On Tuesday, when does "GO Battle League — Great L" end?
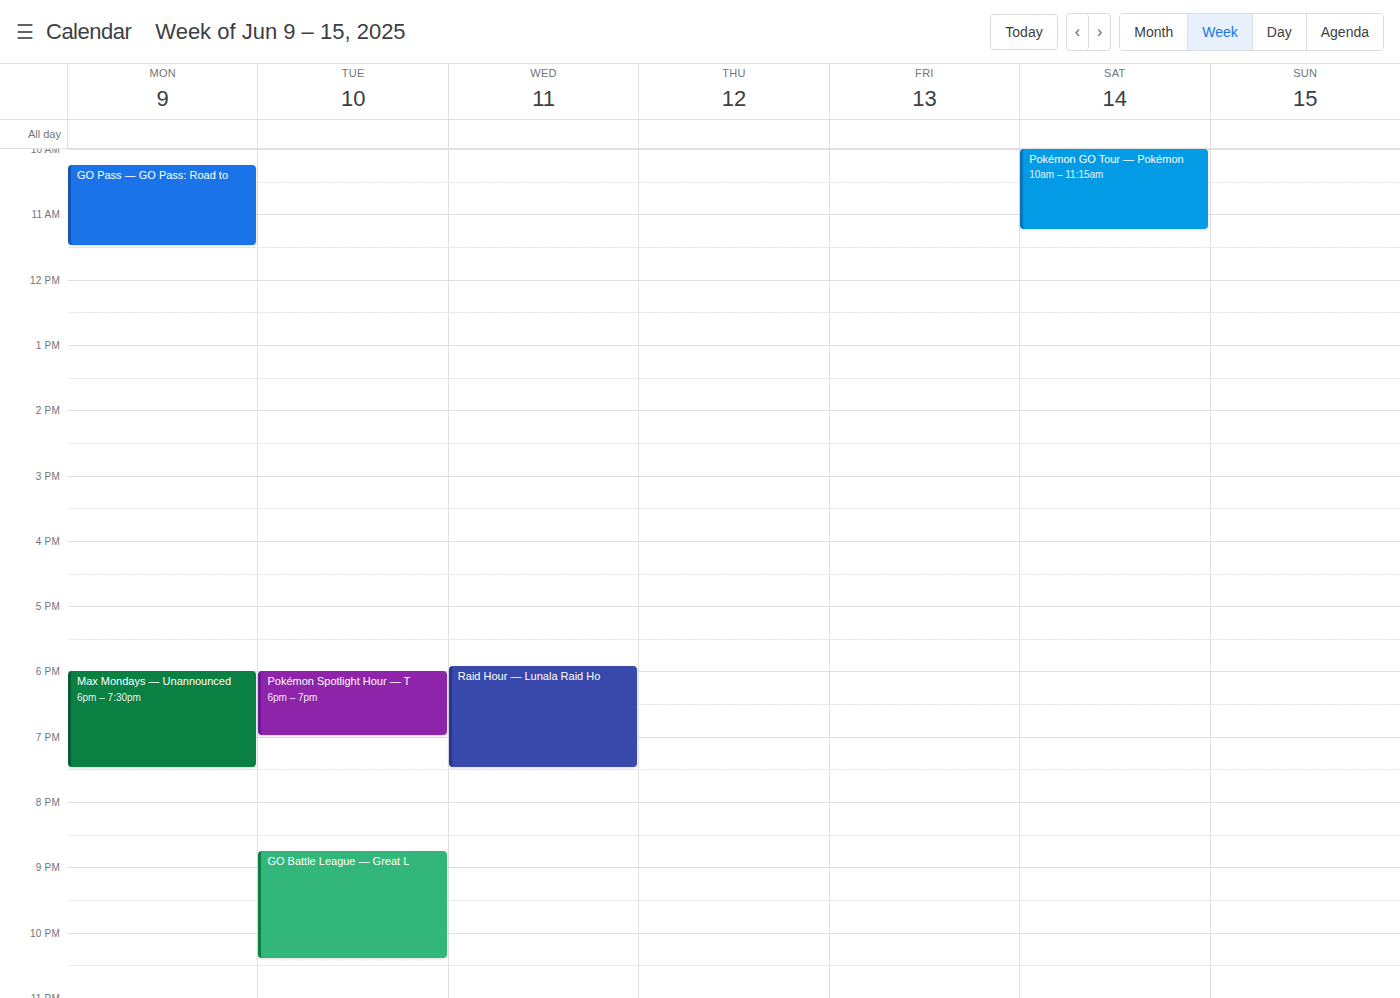
10:25 PM